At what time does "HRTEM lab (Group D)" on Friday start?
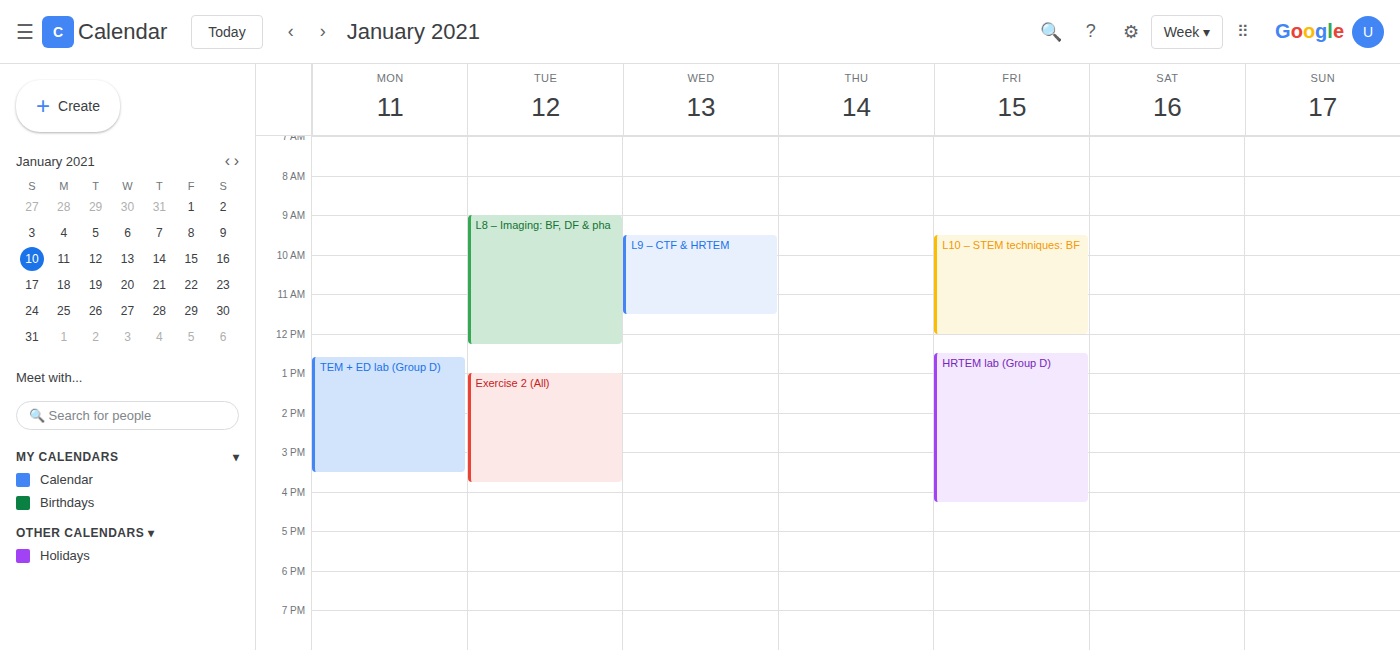
12:30 PM